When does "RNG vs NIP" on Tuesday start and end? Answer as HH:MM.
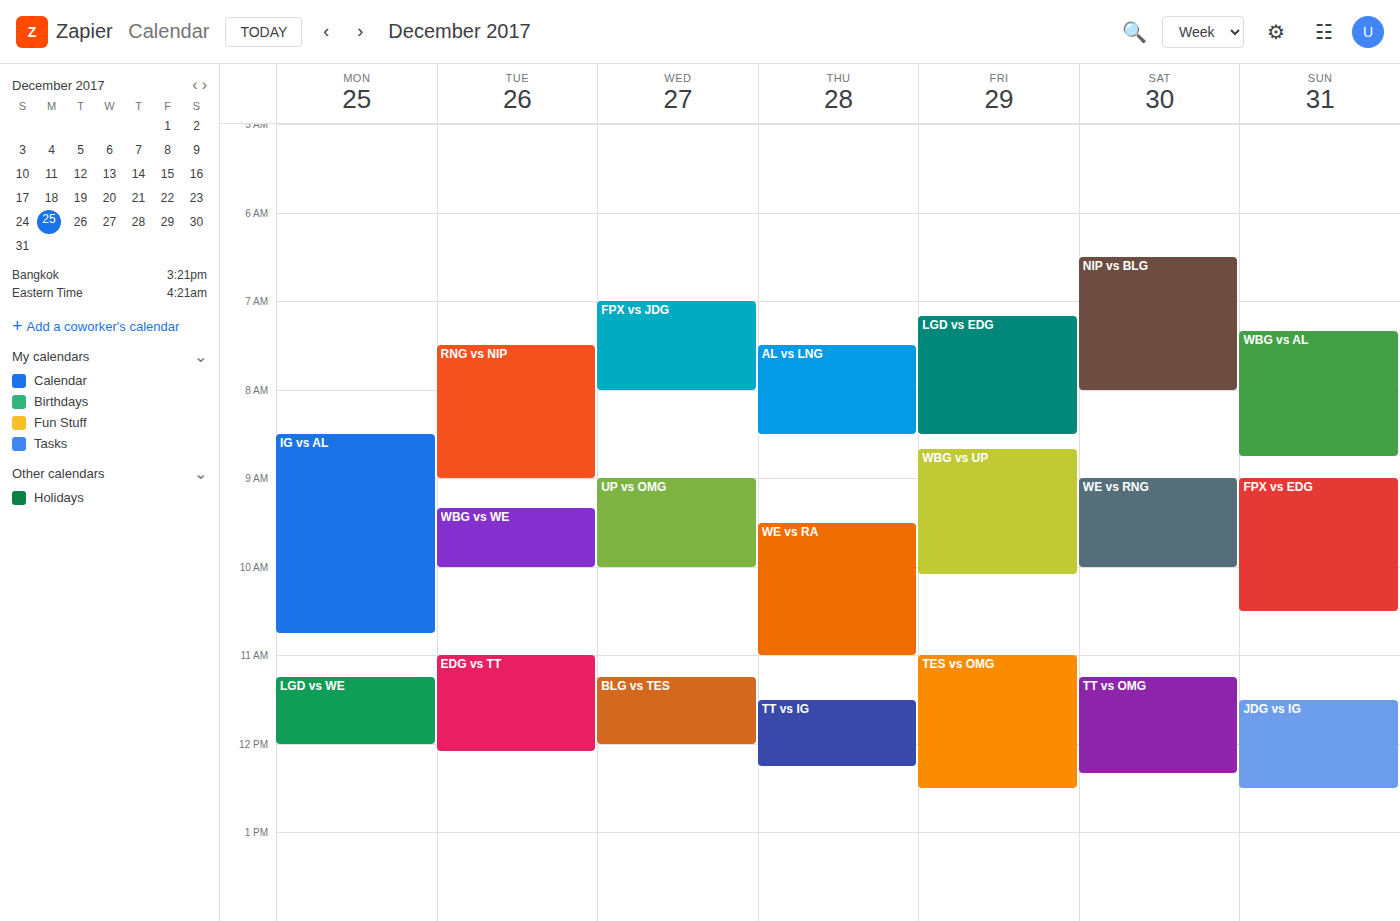
07:30 to 09:00